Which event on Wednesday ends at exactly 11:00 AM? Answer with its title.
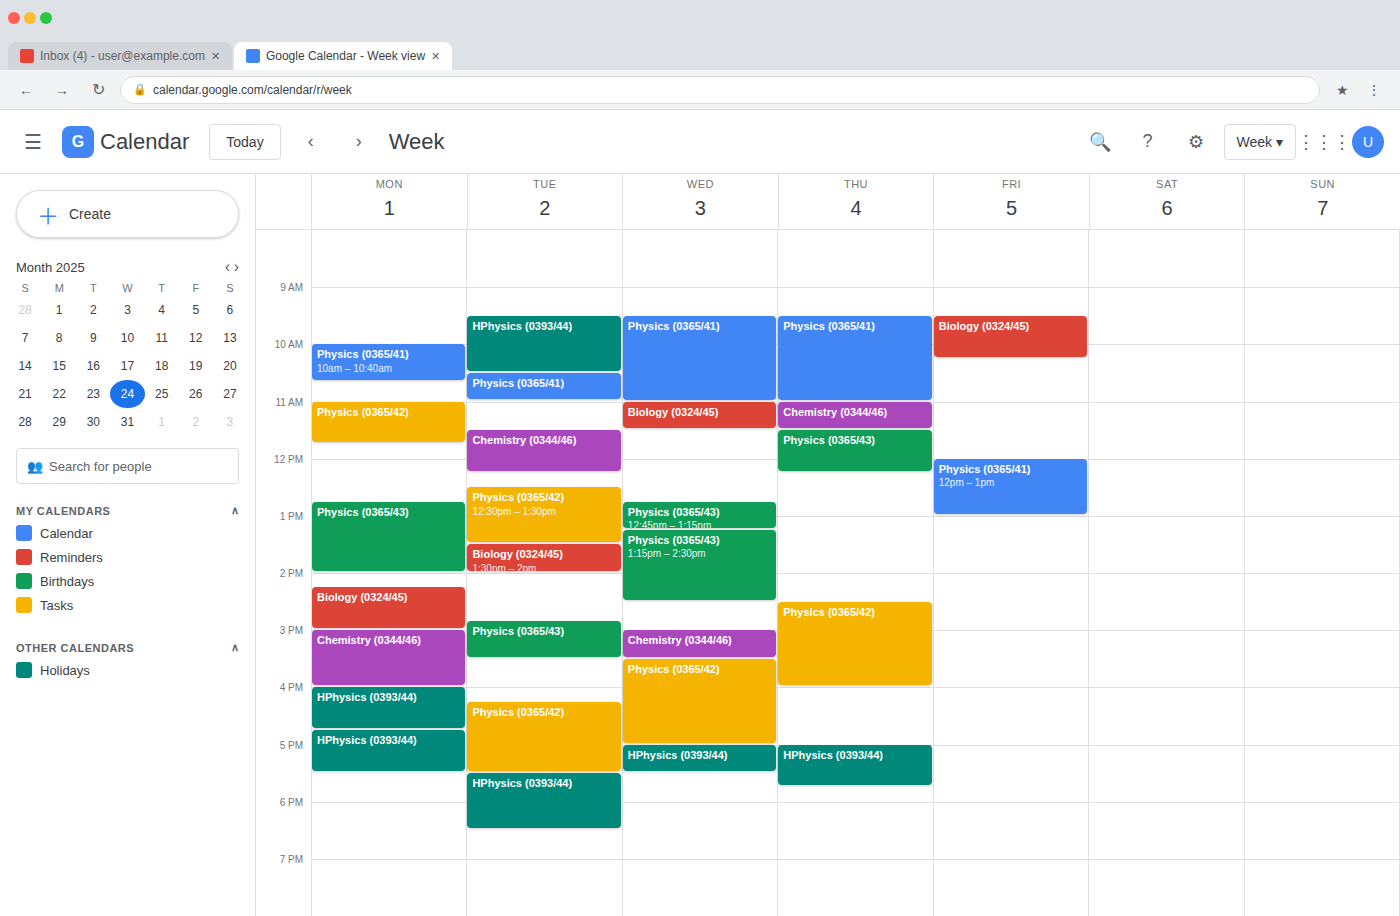
"Physics (0365/41)"